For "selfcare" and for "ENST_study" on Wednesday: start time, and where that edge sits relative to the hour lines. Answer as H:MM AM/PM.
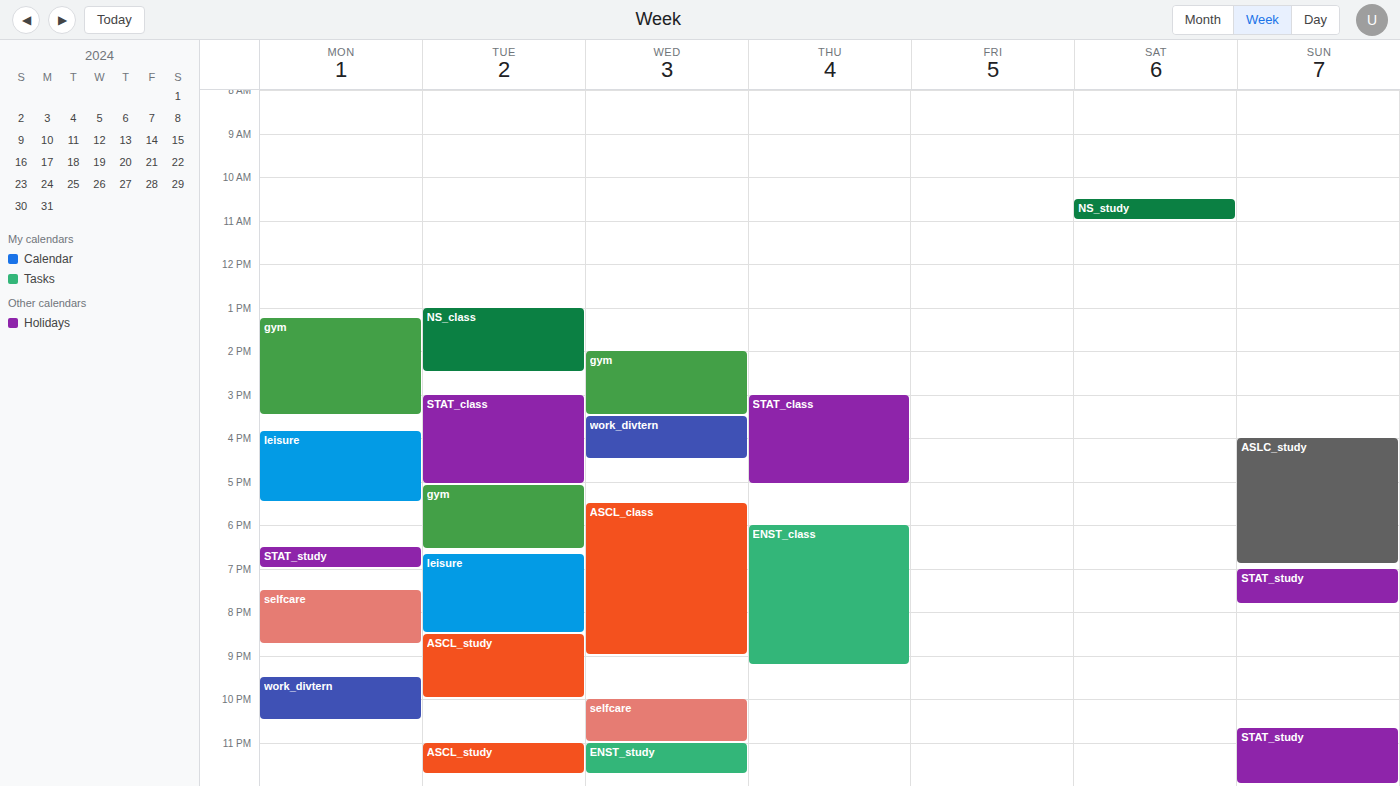
"selfcare": 10:00 PM, exactly on the 10 PM line. "ENST_study": 11:00 PM, exactly on the 11 PM line.